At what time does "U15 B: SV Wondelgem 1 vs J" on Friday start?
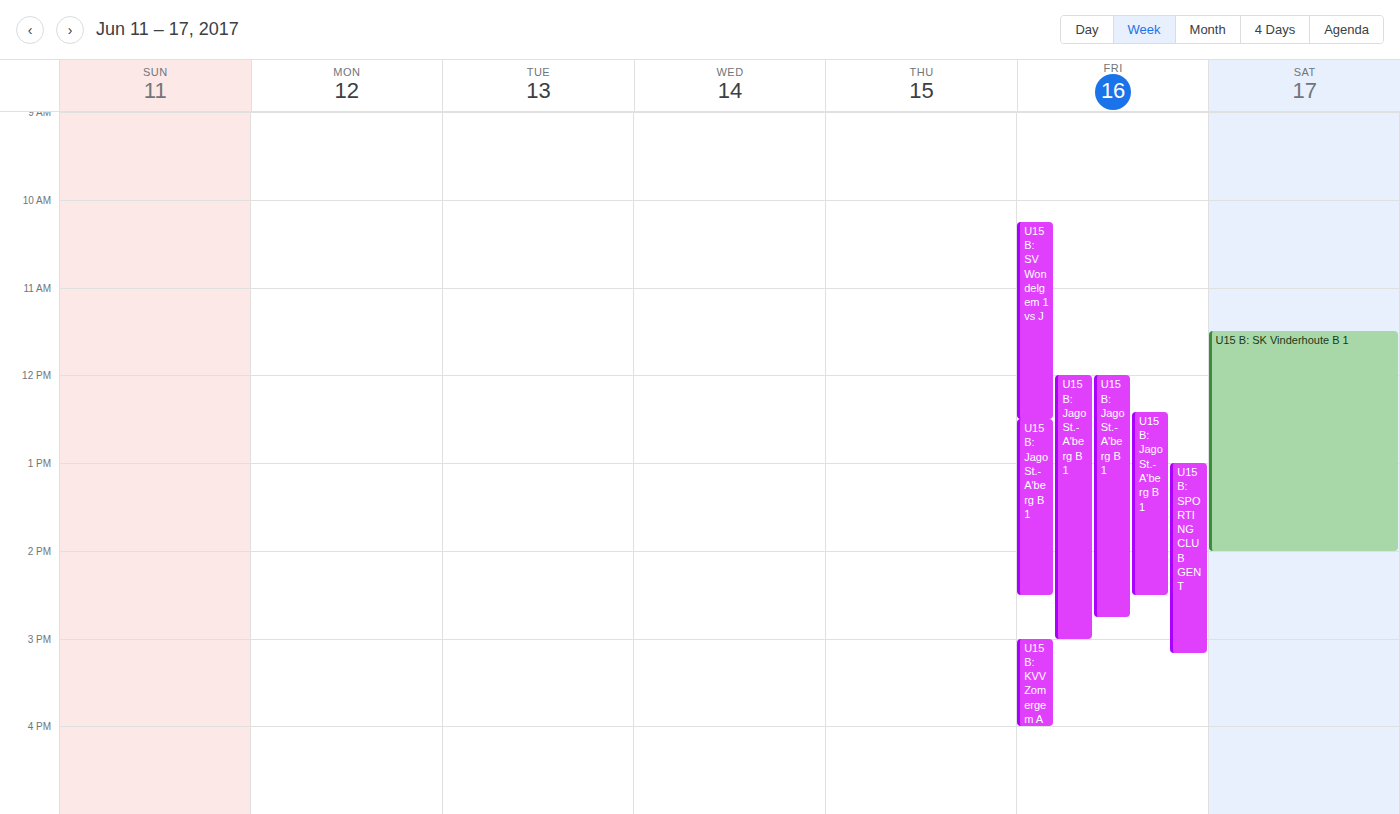
10:15 AM